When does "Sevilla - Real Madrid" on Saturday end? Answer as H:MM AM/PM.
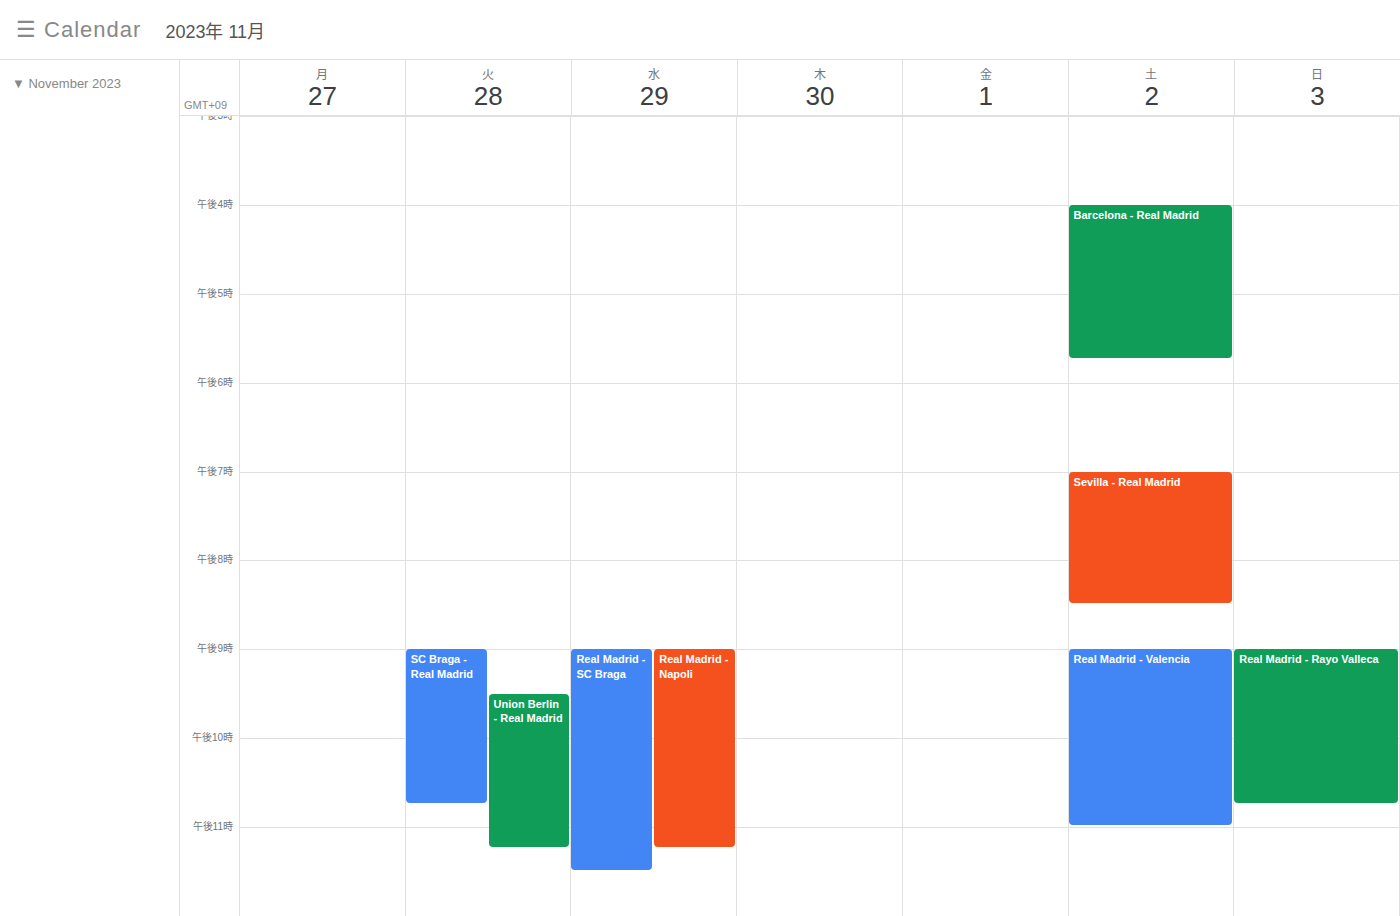
8:30 PM